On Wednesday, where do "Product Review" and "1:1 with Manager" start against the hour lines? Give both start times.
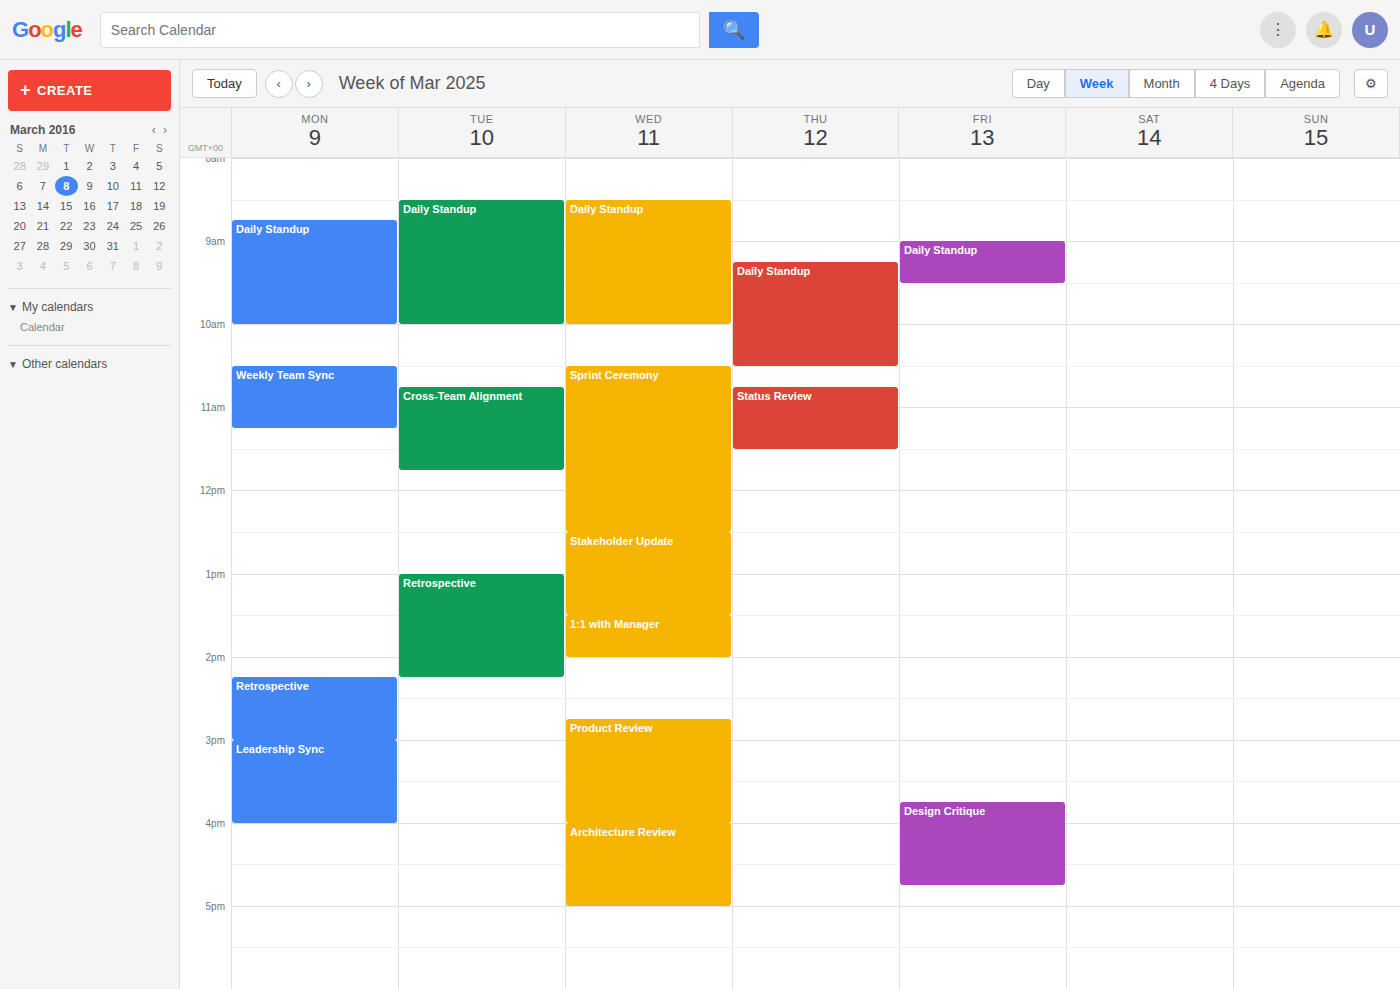
"Product Review": 2:45 PM, neither: three quarters of the way from the 2 PM line to the 3 PM line. "1:1 with Manager": 1:30 PM, halfway between the 1 PM and 2 PM lines.